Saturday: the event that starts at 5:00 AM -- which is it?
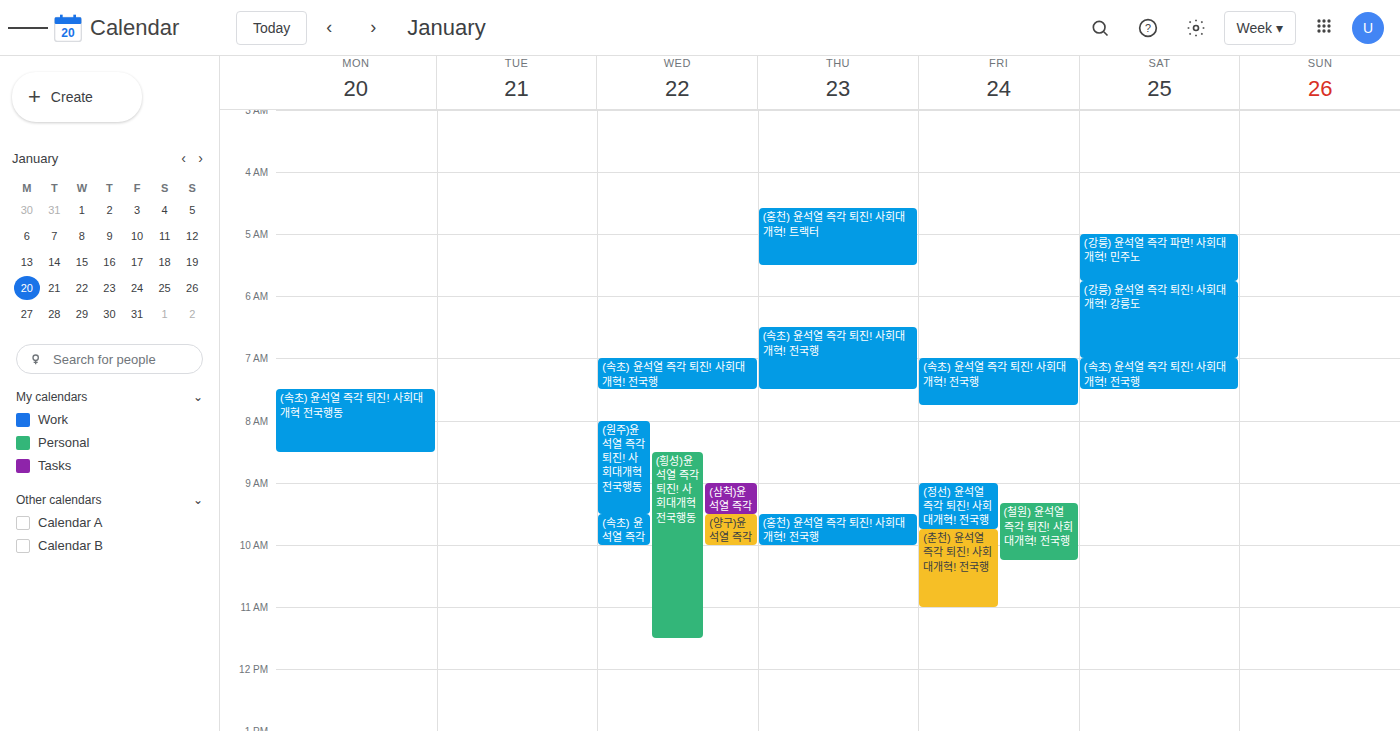
"(강릉) 윤석열 즉각 파면! 사회대개혁! 민주노"